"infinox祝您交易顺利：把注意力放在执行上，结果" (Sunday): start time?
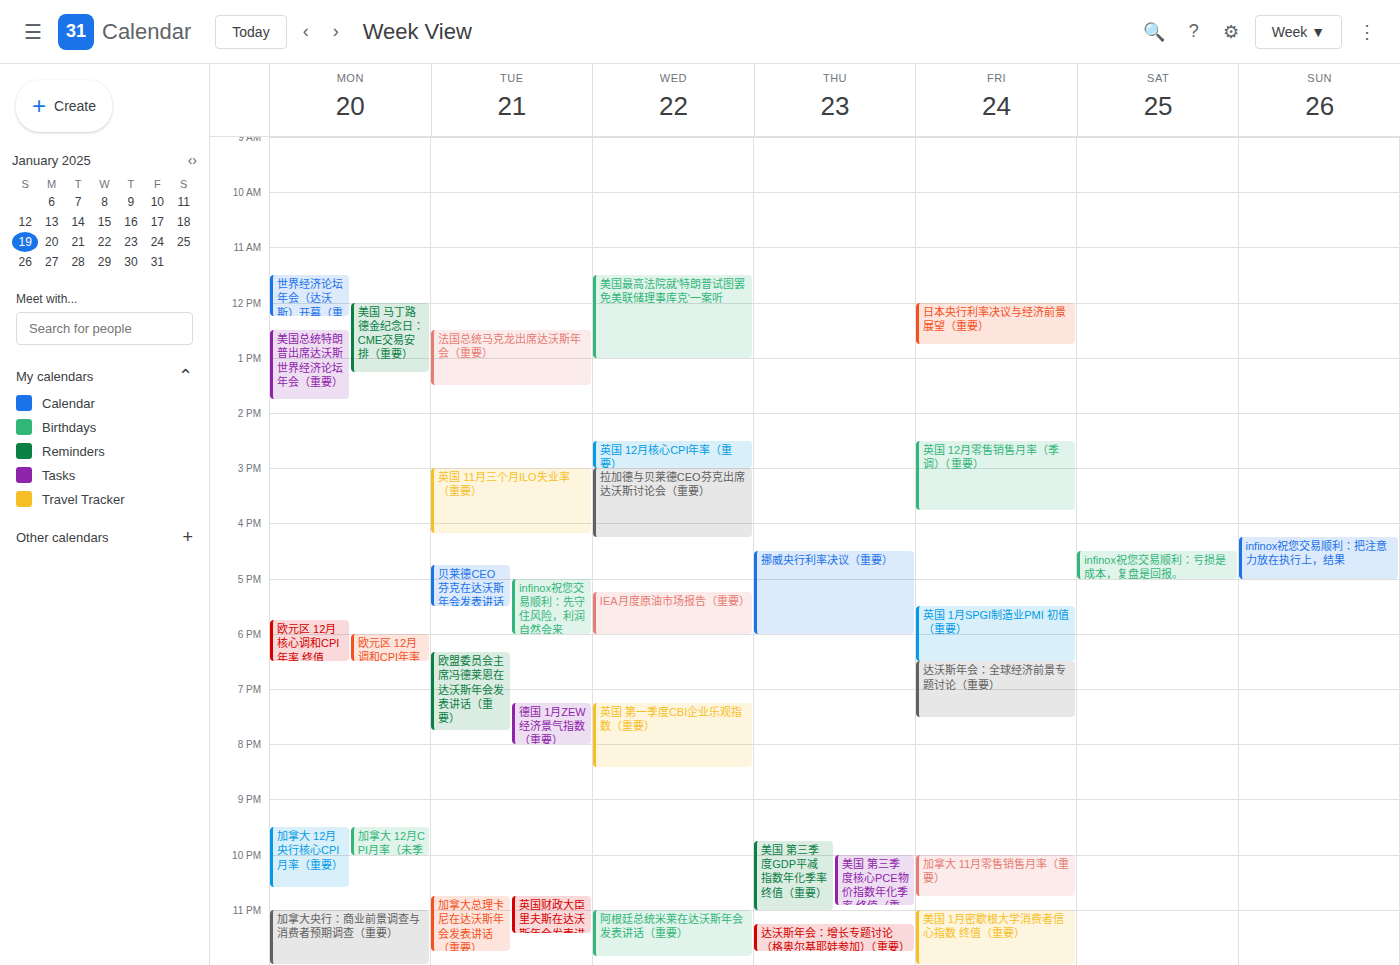
4:15 PM